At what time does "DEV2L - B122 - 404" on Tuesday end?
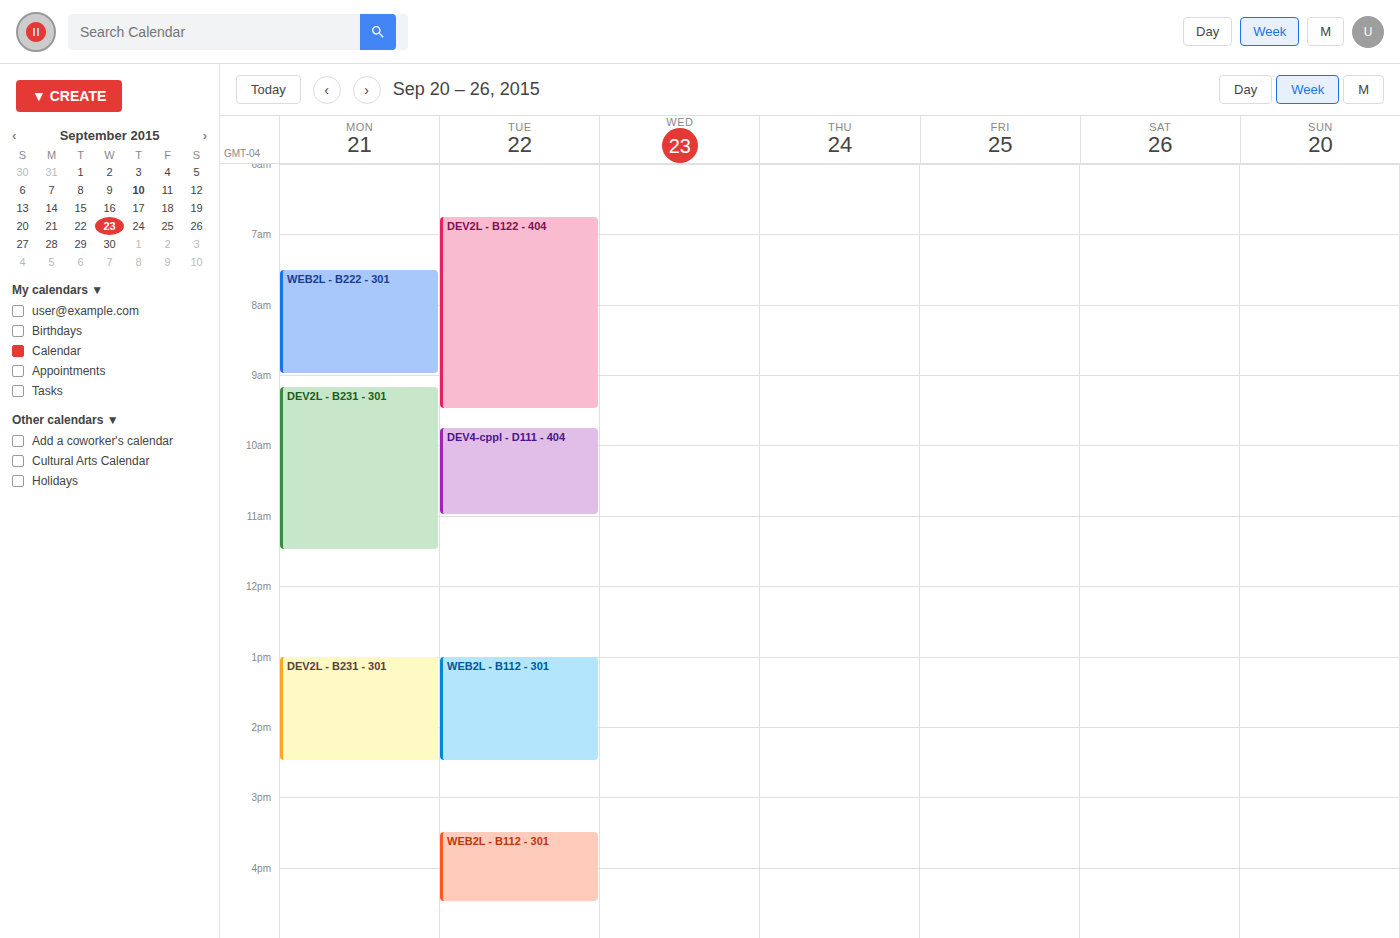
9:30 AM